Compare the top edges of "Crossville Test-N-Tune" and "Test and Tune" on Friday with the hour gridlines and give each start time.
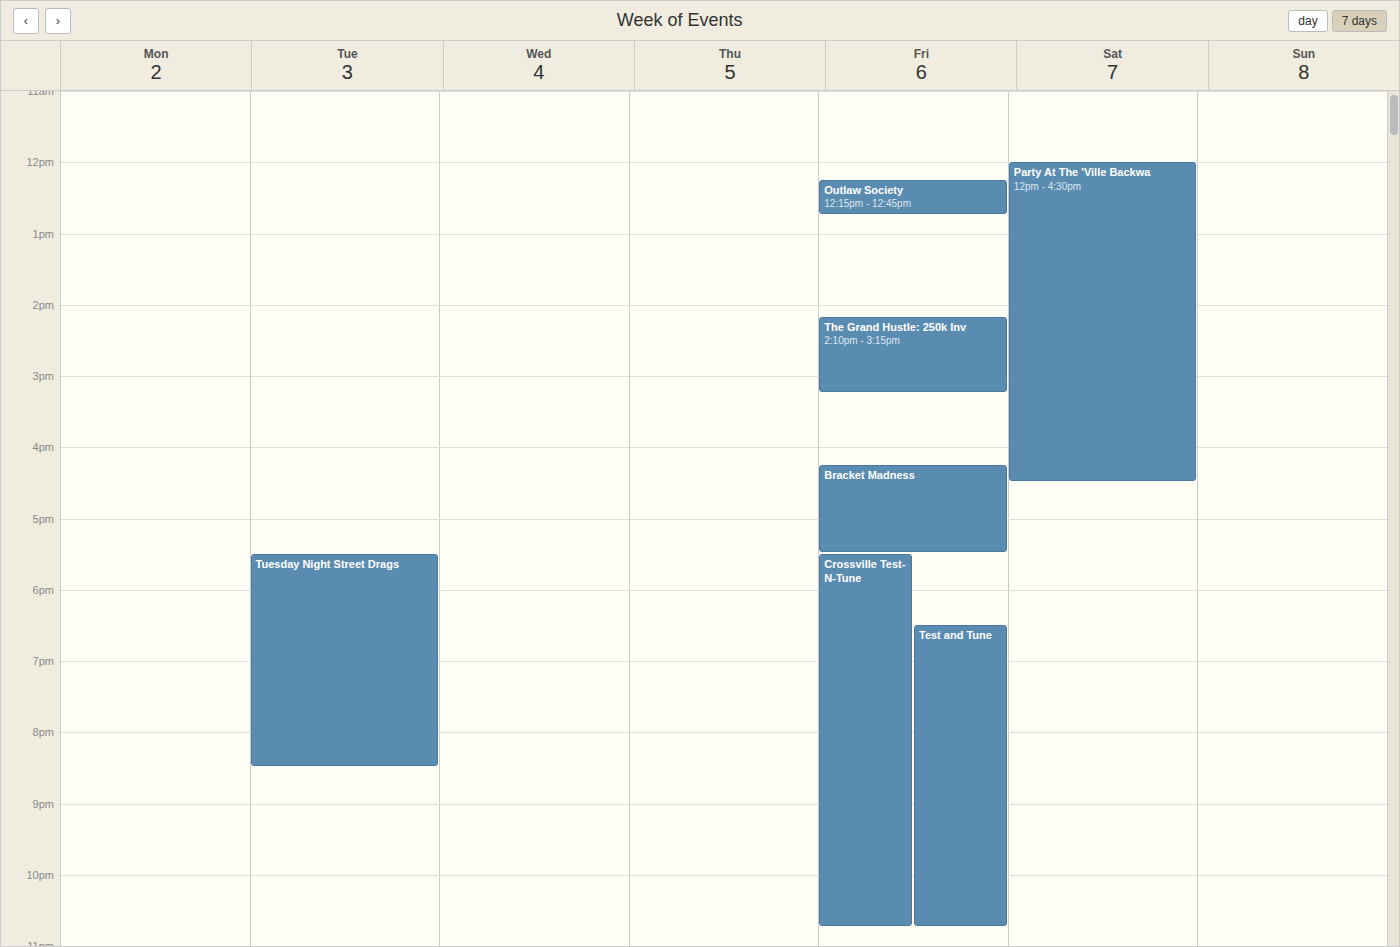
"Crossville Test-N-Tune": 5:30 PM, halfway between the 5 PM and 6 PM lines. "Test and Tune": 6:30 PM, halfway between the 6 PM and 7 PM lines.